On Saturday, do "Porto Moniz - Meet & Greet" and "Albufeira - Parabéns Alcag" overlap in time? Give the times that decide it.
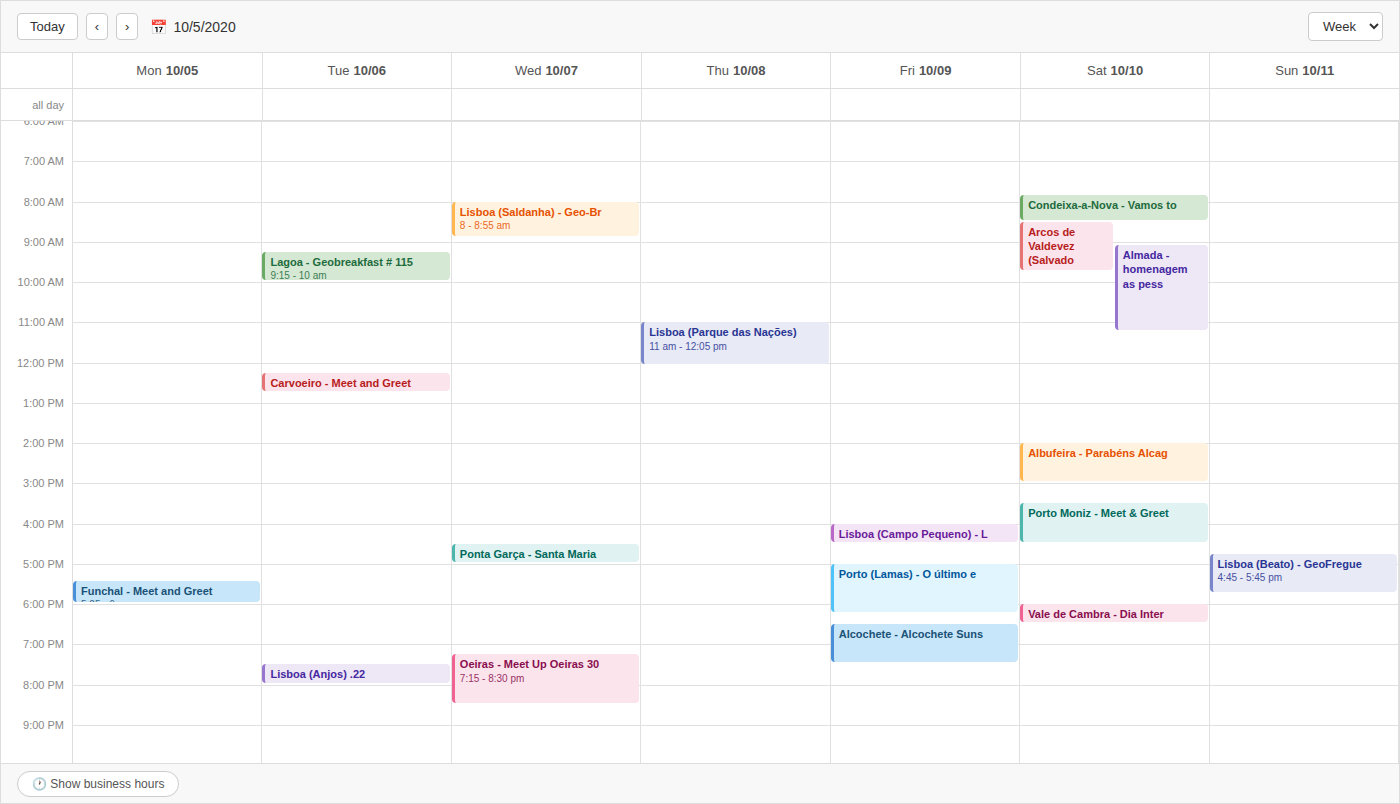
"Albufeira - Parabéns Alcag" ends at 3:00 PM and "Porto Moniz - Meet & Greet" starts at 3:30 PM -- no overlap.